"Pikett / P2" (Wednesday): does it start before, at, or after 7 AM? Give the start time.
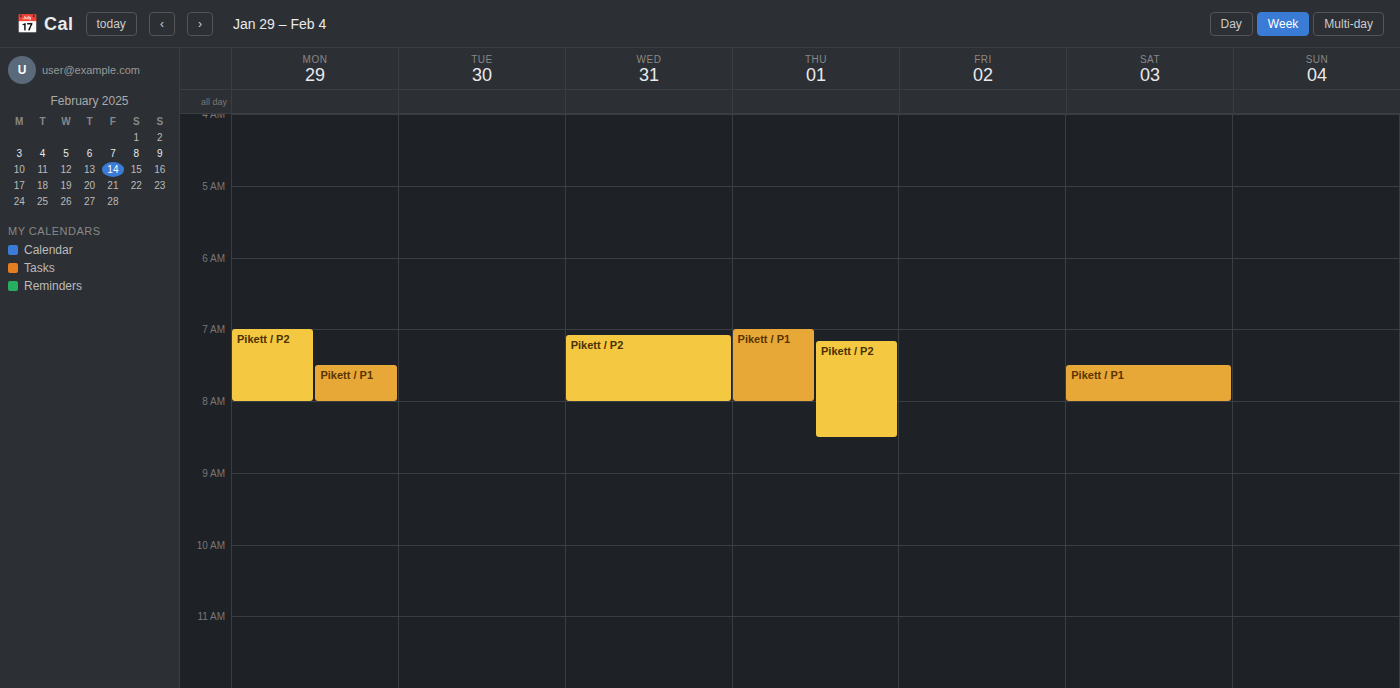
7:05 AM -- after 7 AM, 5 minutes below the 7 AM line.